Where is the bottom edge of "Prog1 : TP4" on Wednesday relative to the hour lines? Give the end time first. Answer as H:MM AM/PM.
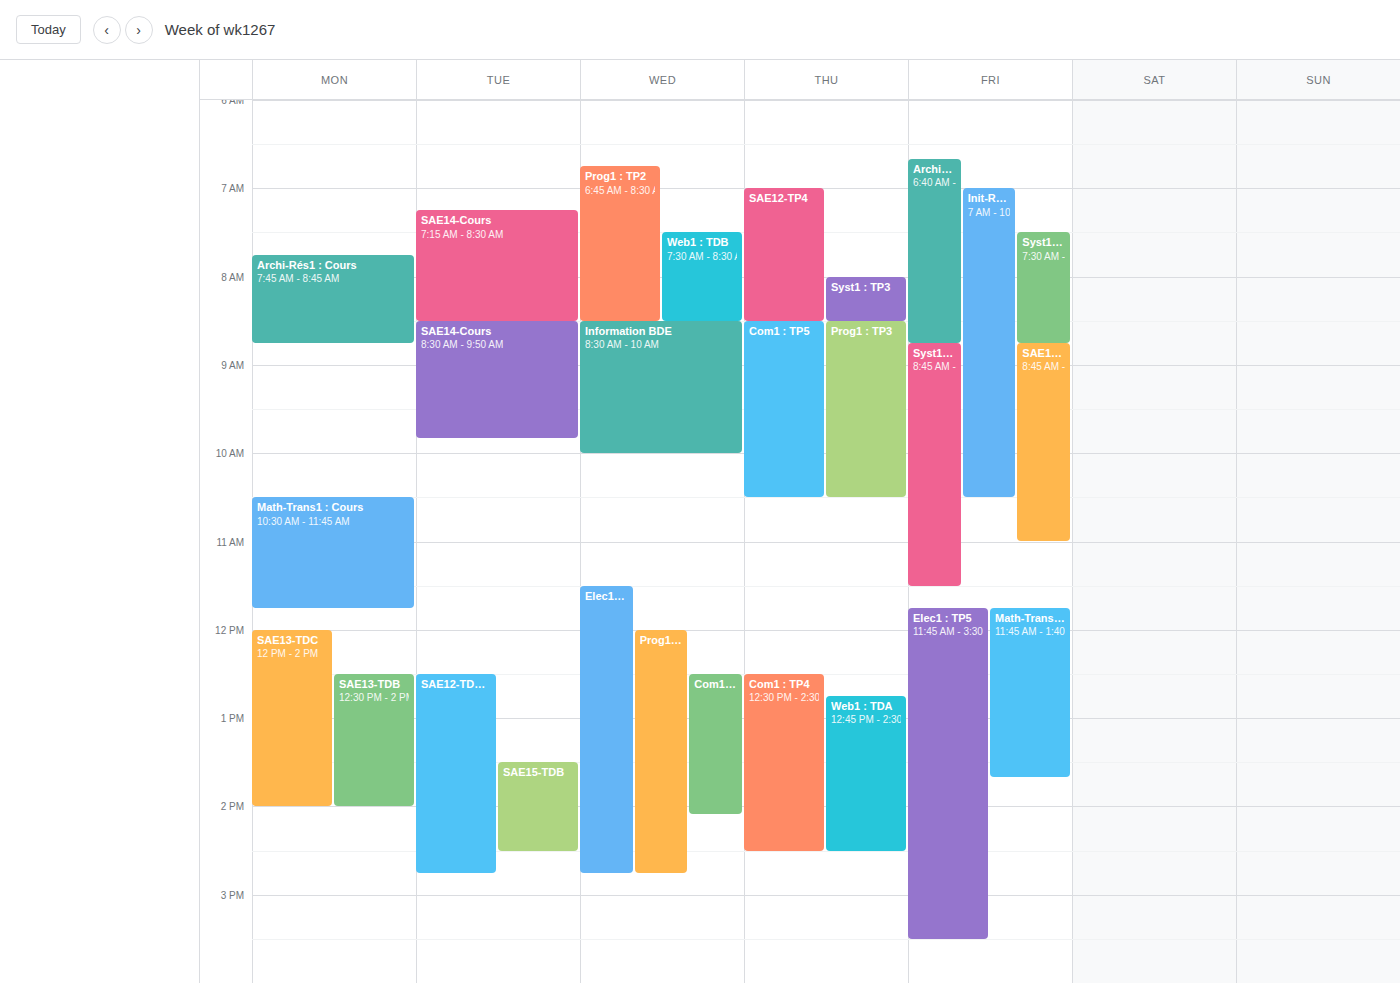
2:45 PM -- neither: three quarters of the way from the 2 PM line to the 3 PM line.